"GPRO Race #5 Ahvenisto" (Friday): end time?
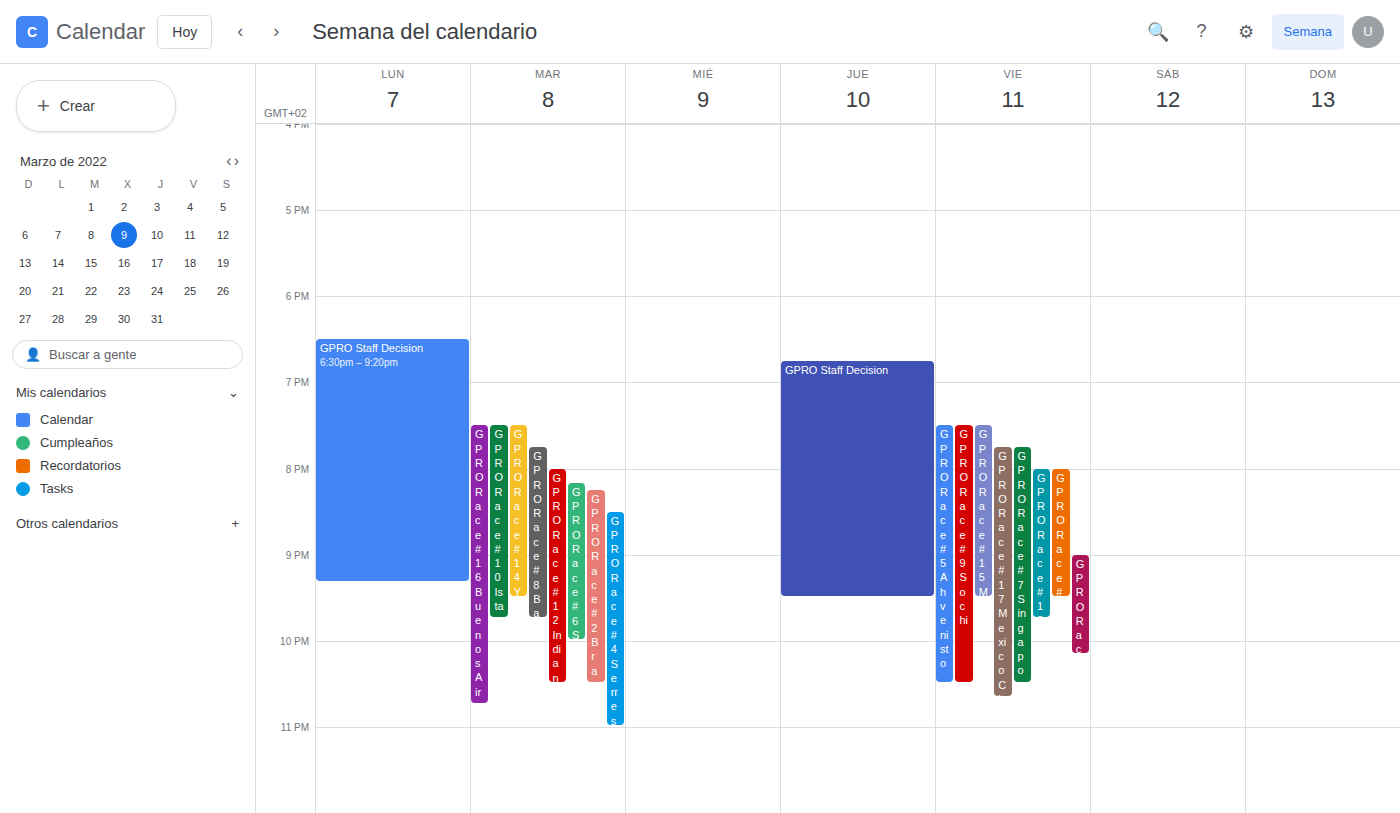
22:30